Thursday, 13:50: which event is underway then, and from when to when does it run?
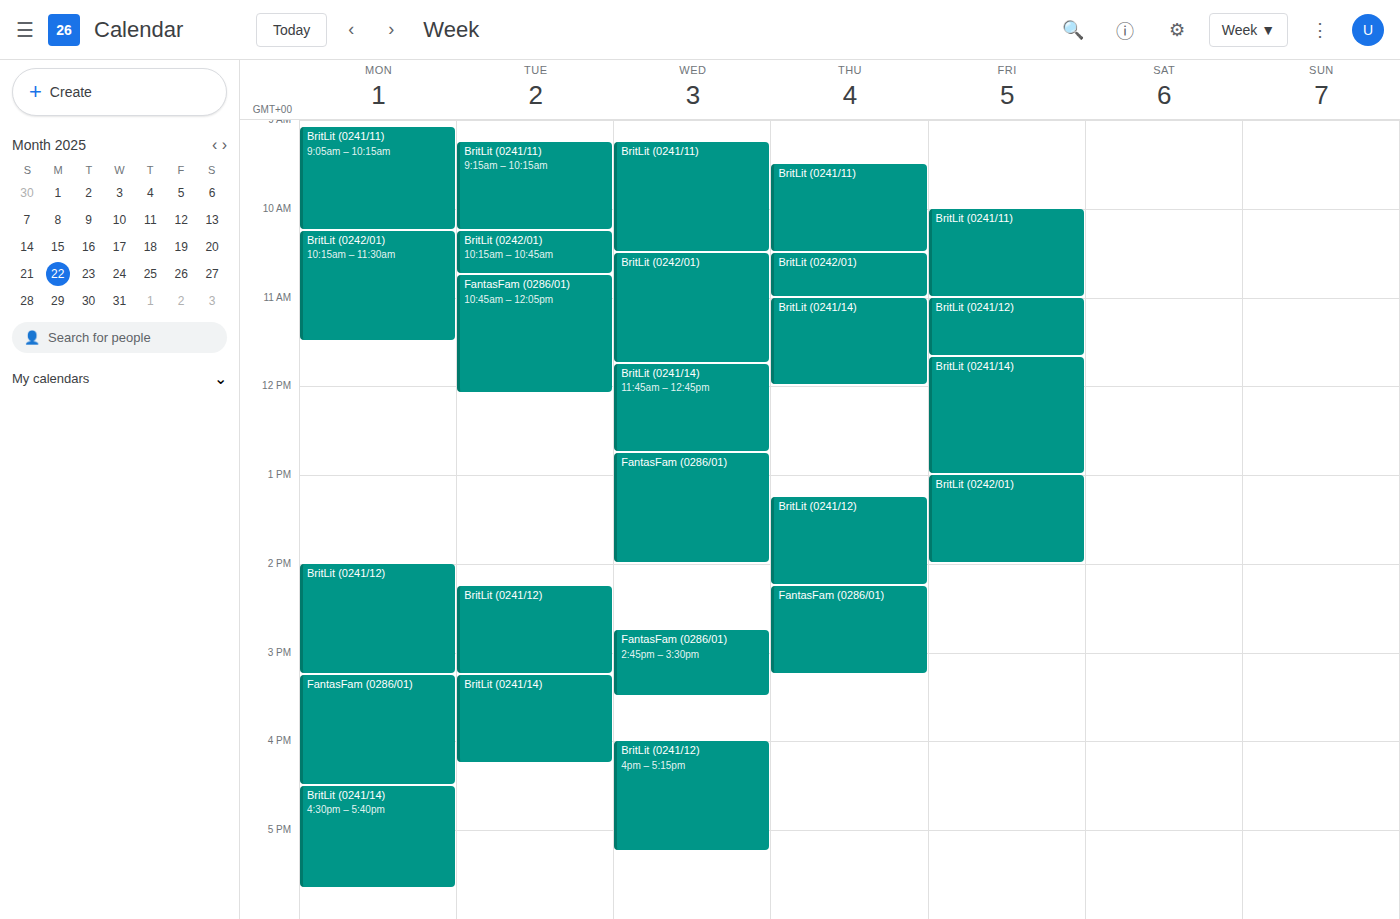
"BritLit (0241/12)", 13:15 to 14:15